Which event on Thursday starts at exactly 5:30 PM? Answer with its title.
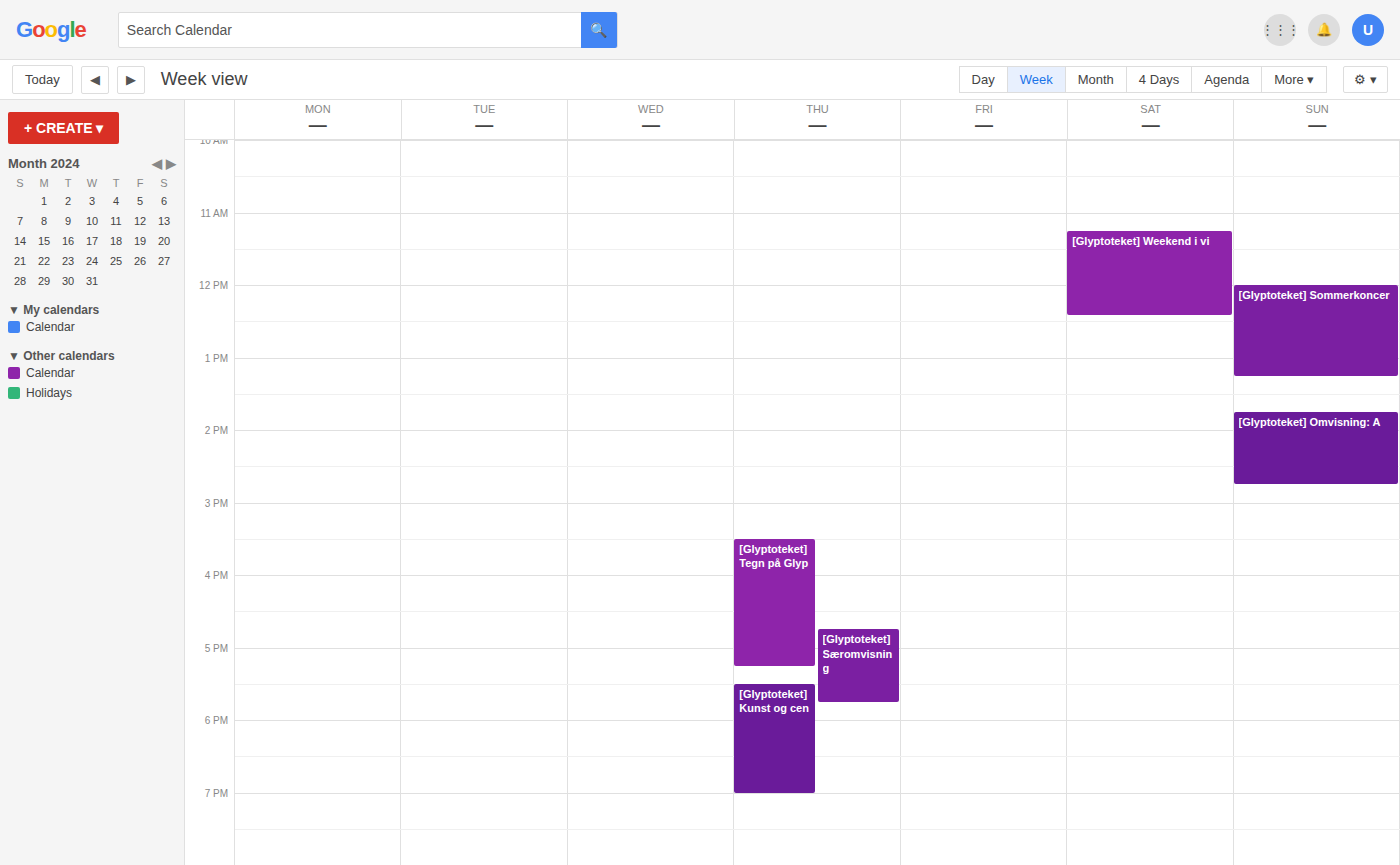
"[Glyptoteket] Kunst og cen"